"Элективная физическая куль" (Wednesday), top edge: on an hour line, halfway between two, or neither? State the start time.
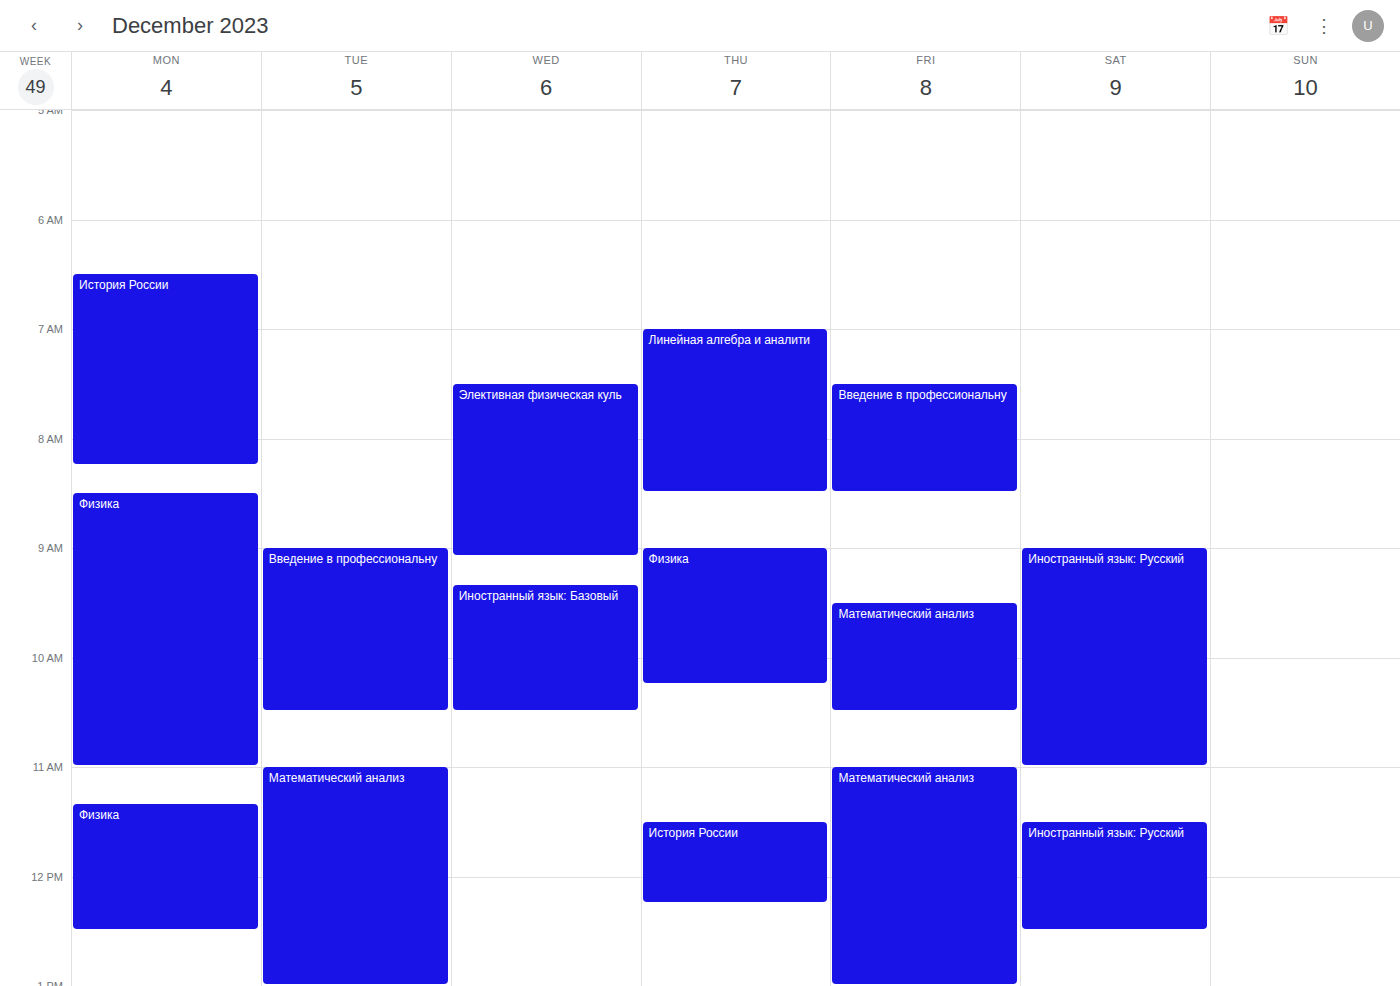
7:30 AM -- halfway between the 7 AM and 8 AM lines.